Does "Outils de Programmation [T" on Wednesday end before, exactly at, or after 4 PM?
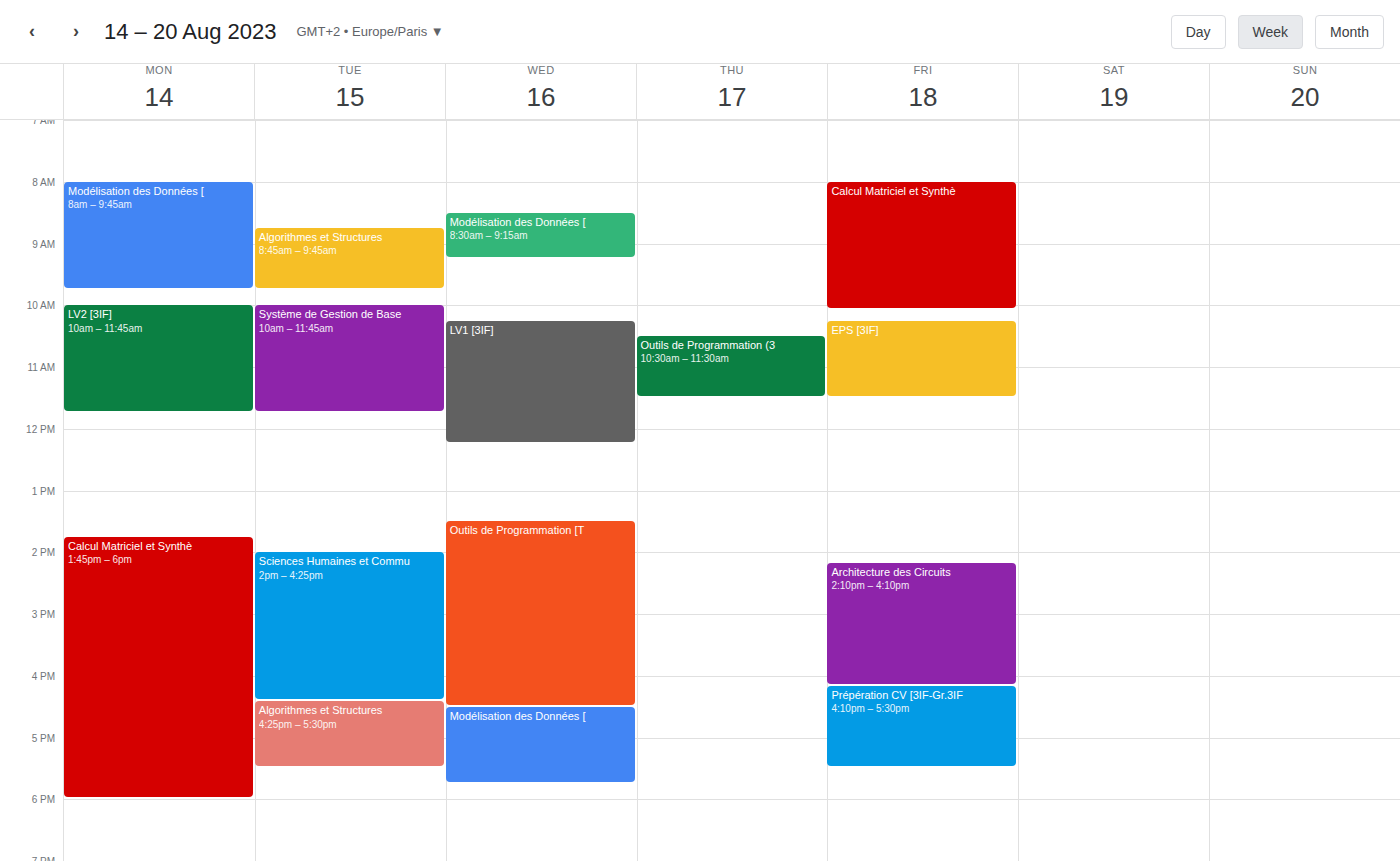
4:30 PM -- after 4 PM, 30 minutes below the 4 PM line.